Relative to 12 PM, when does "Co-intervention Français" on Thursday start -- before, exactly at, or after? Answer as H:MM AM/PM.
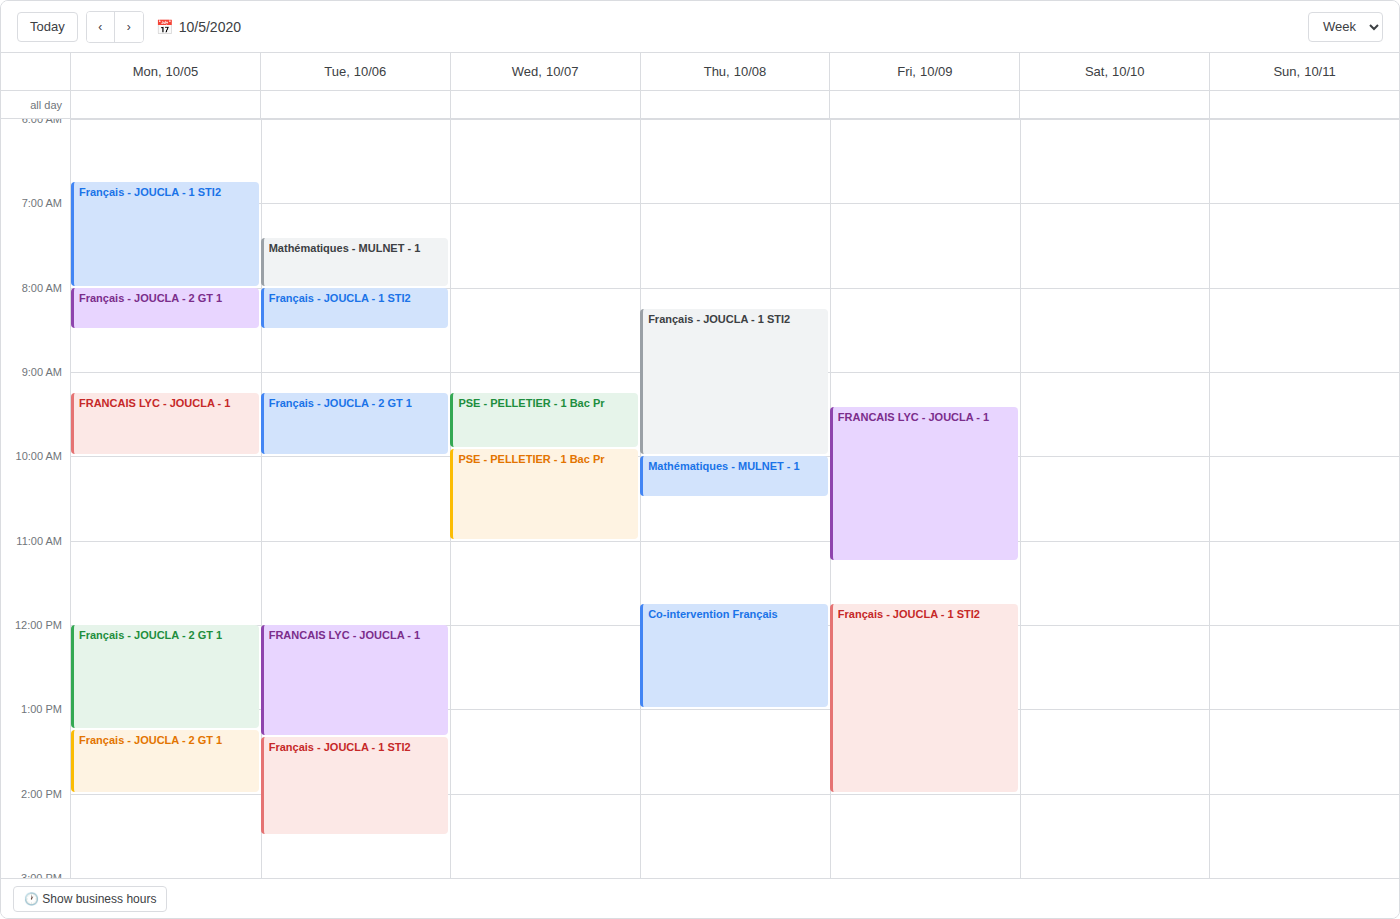
11:45 AM -- before 12 PM, 15 minutes above the 12 PM line.